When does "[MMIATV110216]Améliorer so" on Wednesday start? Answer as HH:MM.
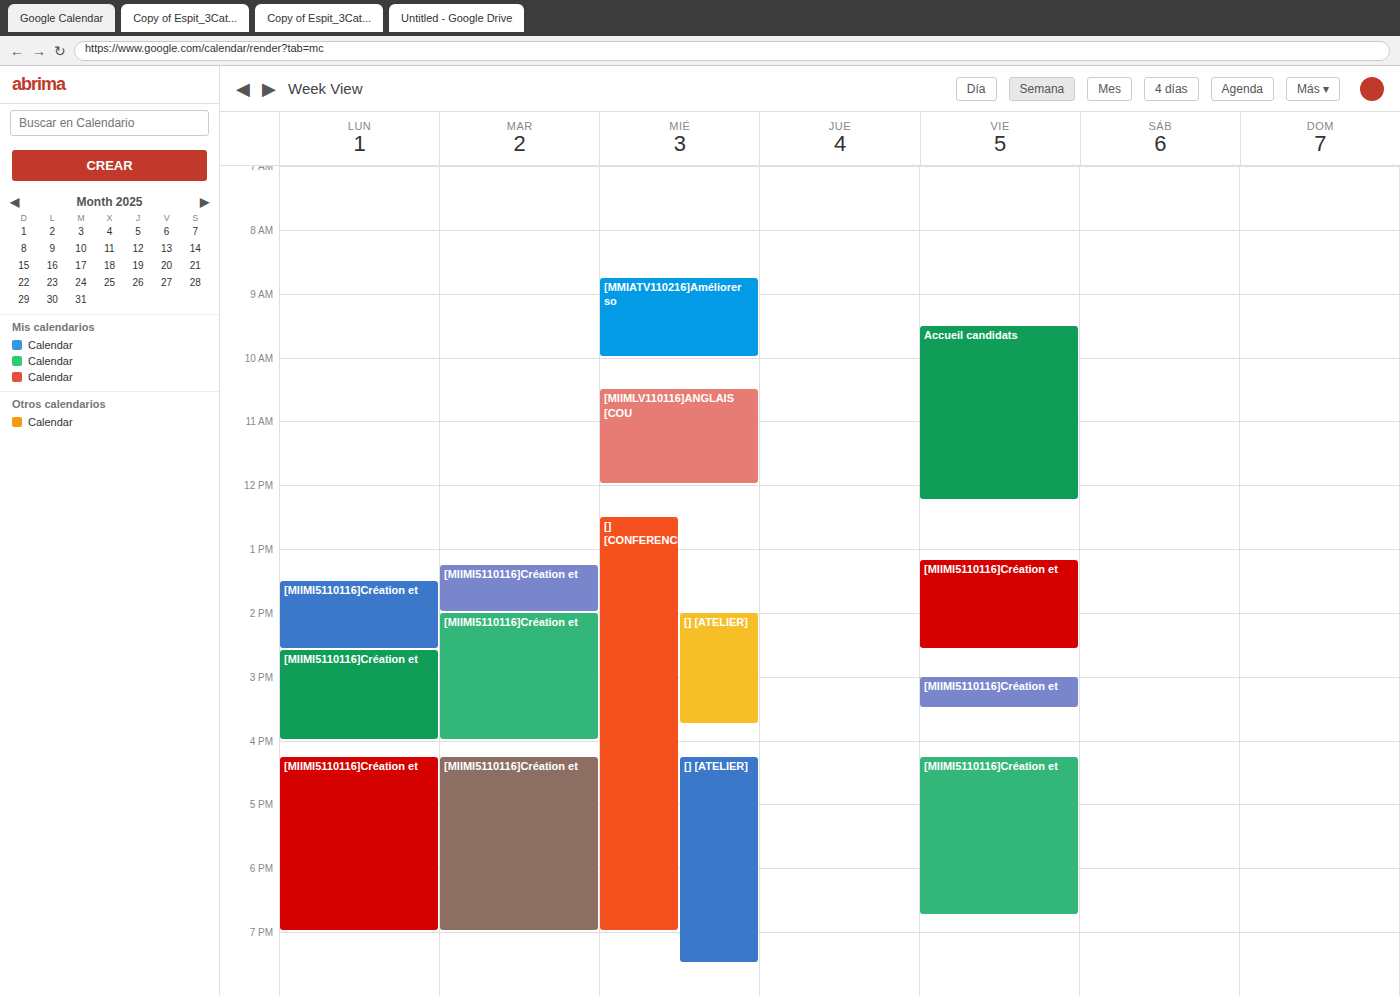
08:45